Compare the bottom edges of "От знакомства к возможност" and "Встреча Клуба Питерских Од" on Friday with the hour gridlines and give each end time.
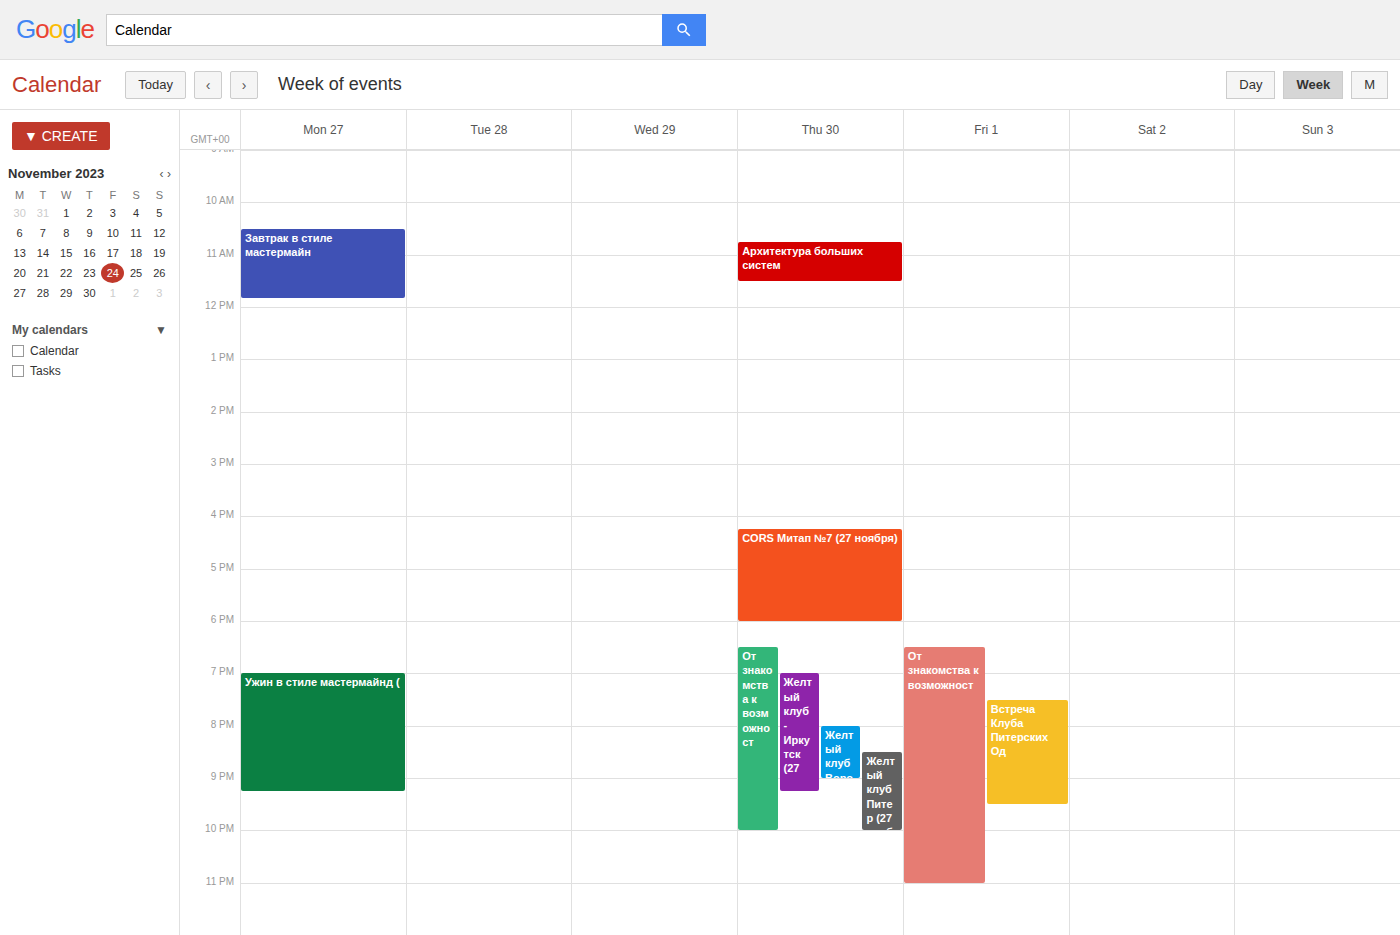
"От знакомства к возможност": 11:00 PM, exactly on the 11 PM line. "Встреча Клуба Питерских Од": 9:30 PM, halfway between the 9 PM and 10 PM lines.